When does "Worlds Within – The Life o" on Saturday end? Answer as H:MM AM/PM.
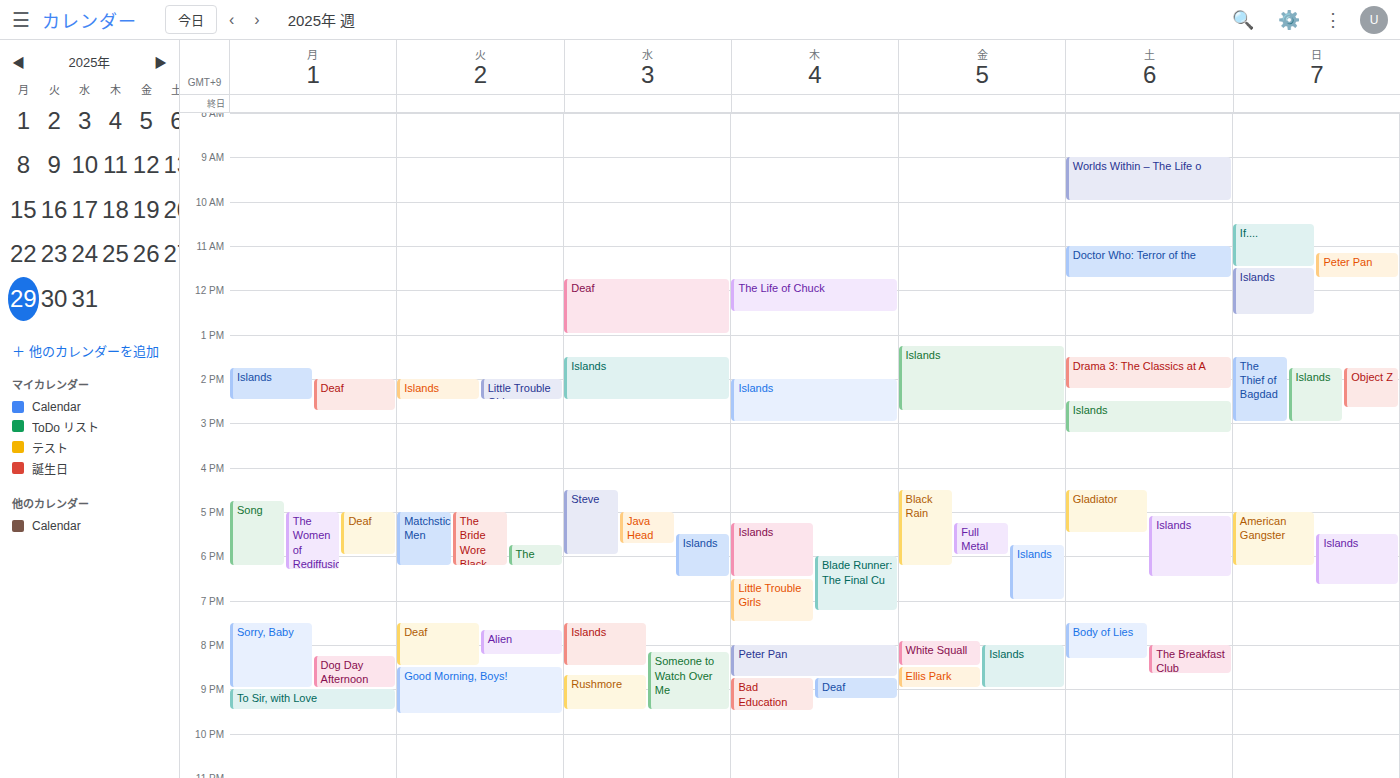
10:00 AM